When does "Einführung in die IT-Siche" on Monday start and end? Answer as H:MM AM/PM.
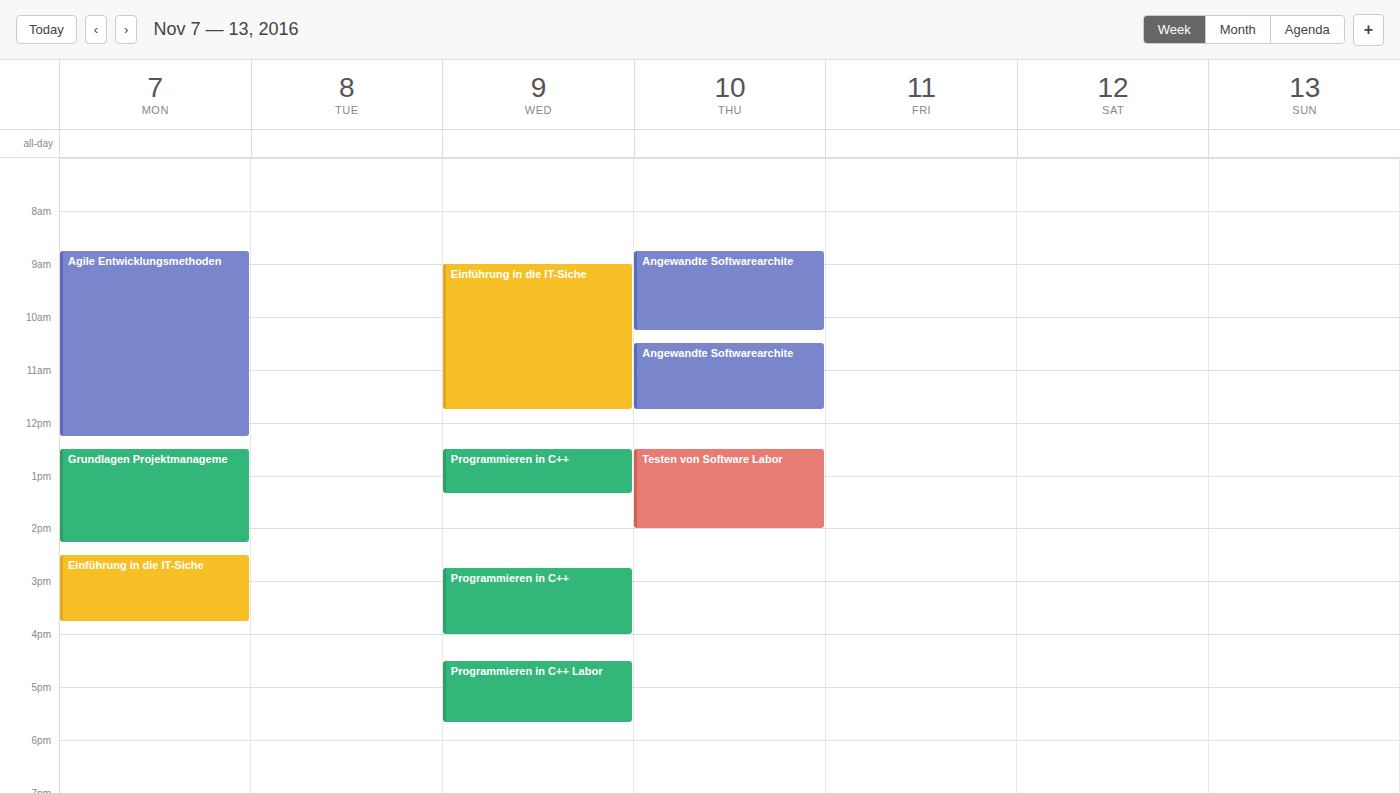
2:30 PM to 3:45 PM